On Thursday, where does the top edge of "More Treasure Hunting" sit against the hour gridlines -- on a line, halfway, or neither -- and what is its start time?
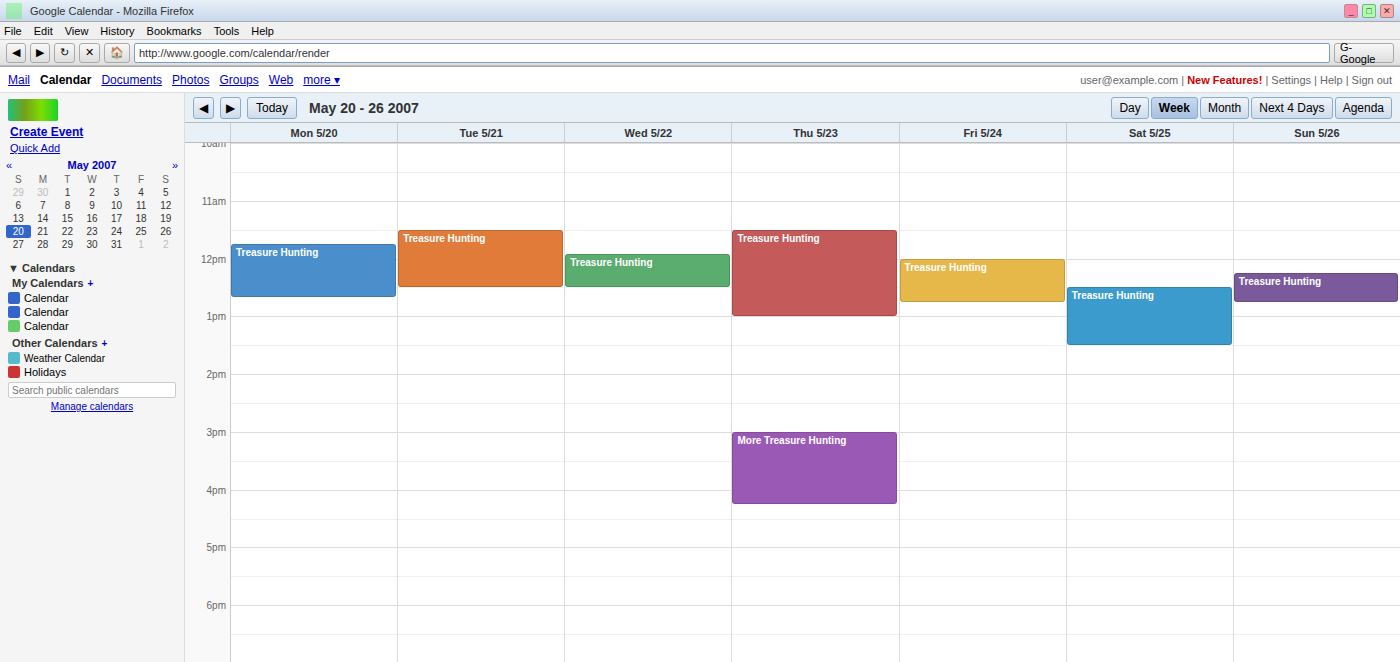
3:00 PM -- exactly on the 3 PM line.